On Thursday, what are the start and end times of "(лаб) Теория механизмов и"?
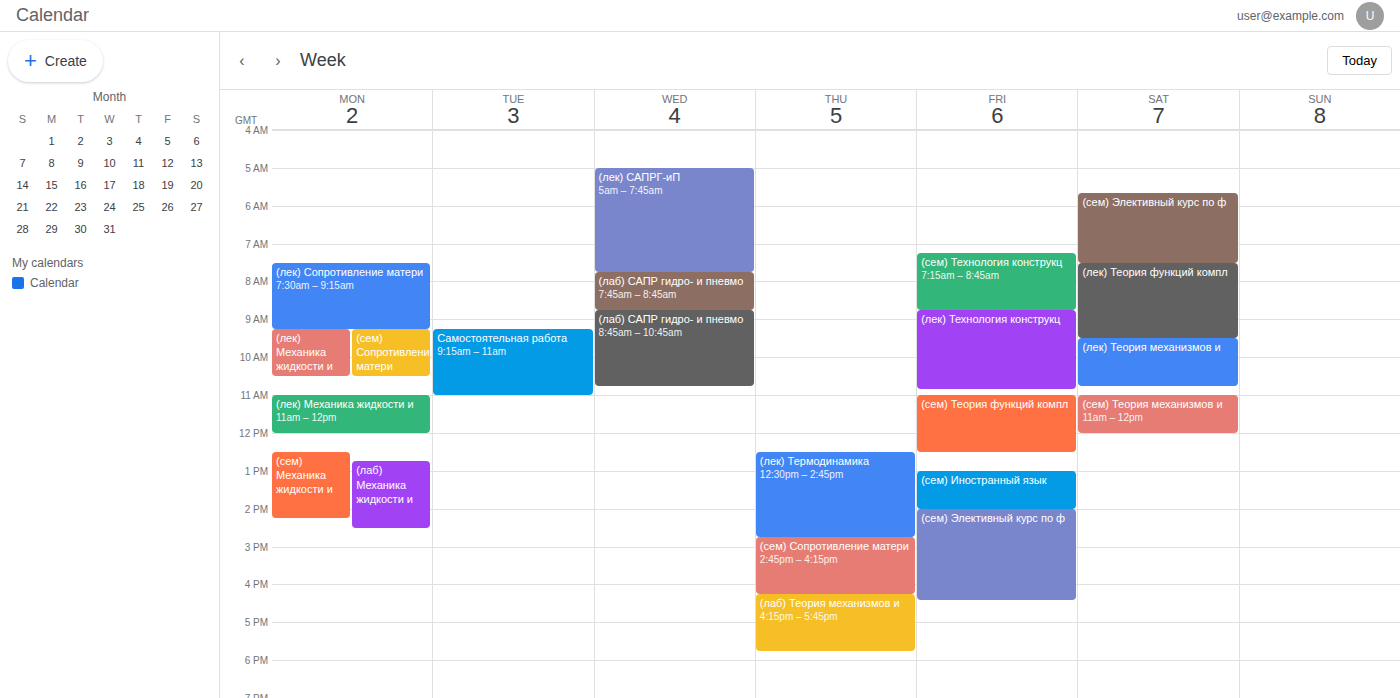
4:15 PM to 5:45 PM